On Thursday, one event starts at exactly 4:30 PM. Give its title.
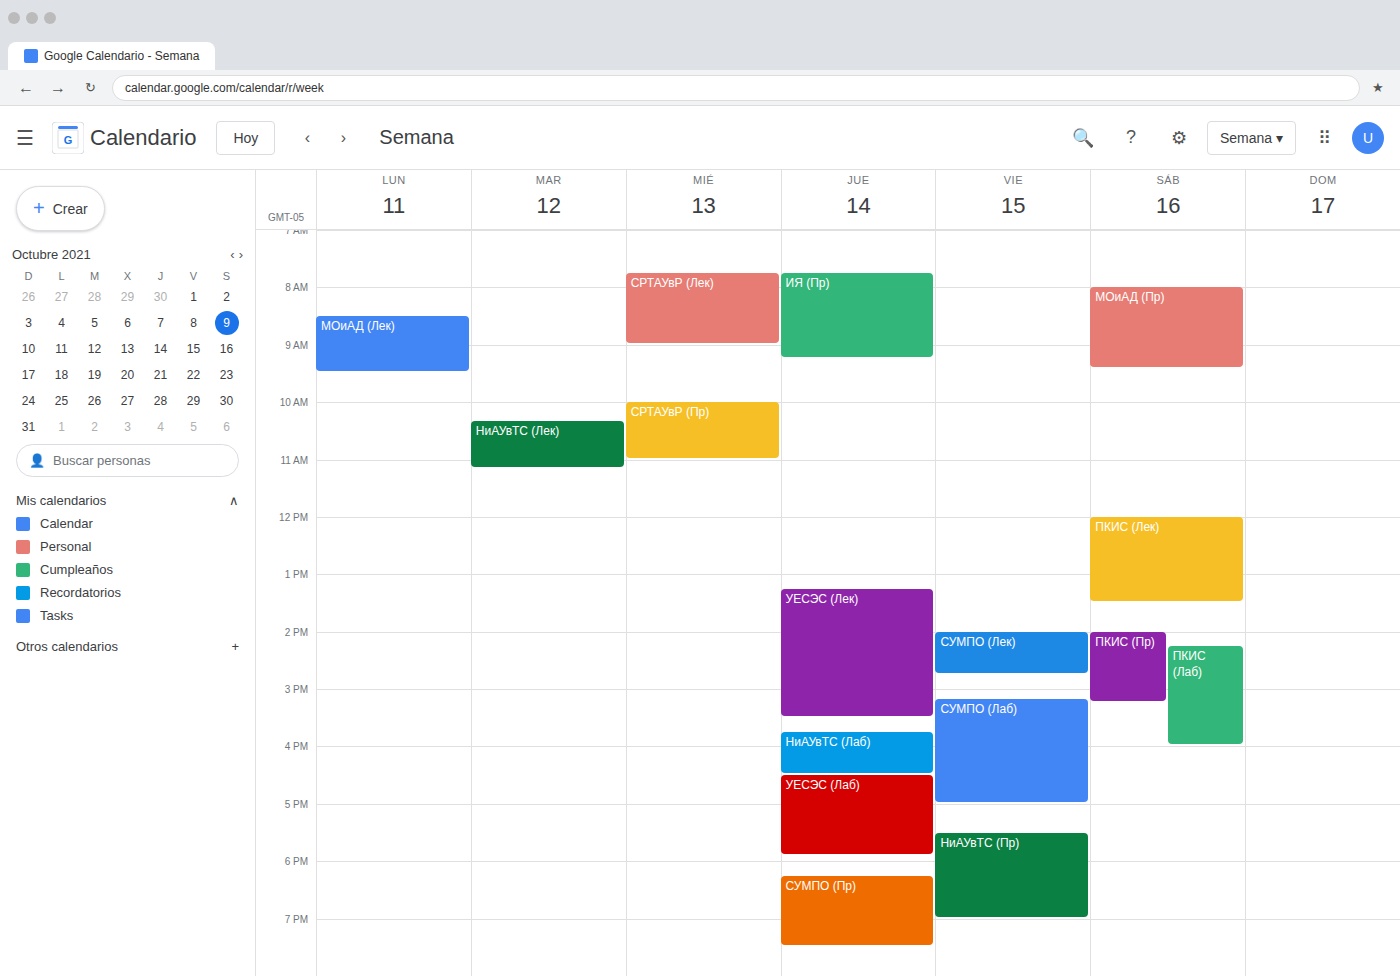
"УЕСЭС (Лаб)"